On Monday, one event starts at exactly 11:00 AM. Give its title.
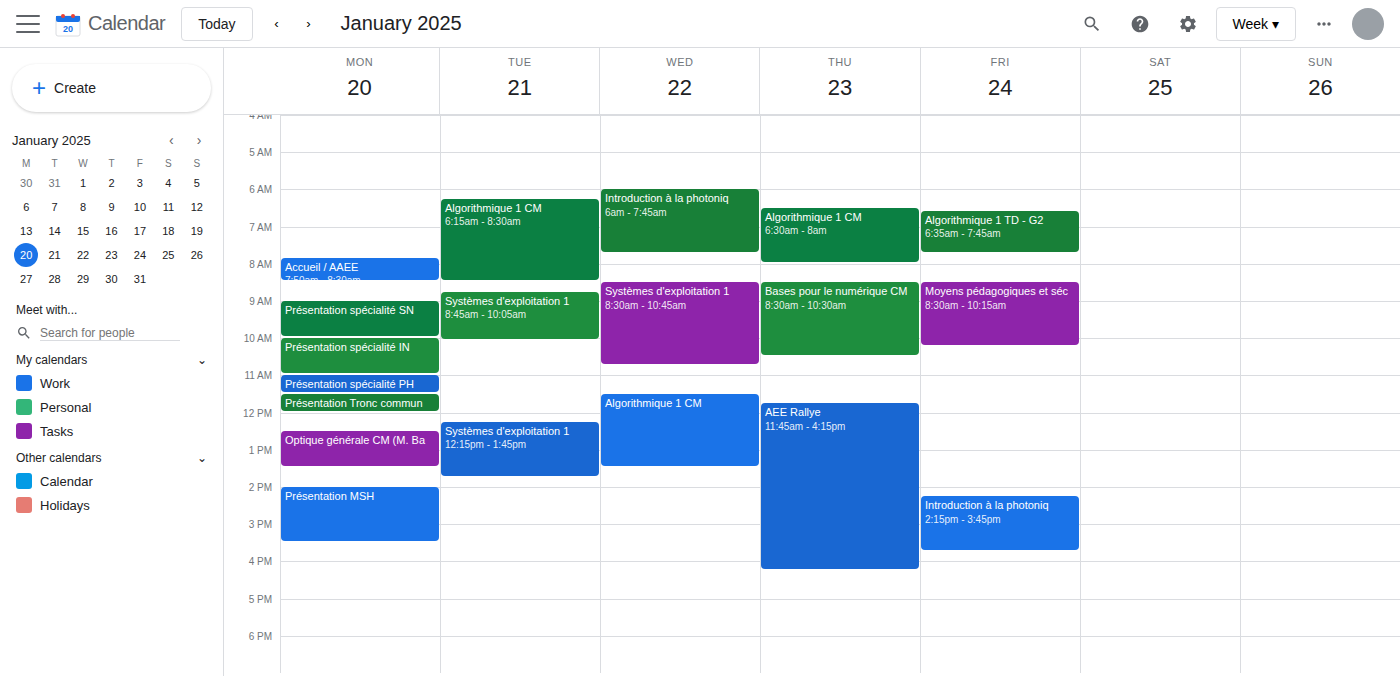
"Présentation spécialité PH"